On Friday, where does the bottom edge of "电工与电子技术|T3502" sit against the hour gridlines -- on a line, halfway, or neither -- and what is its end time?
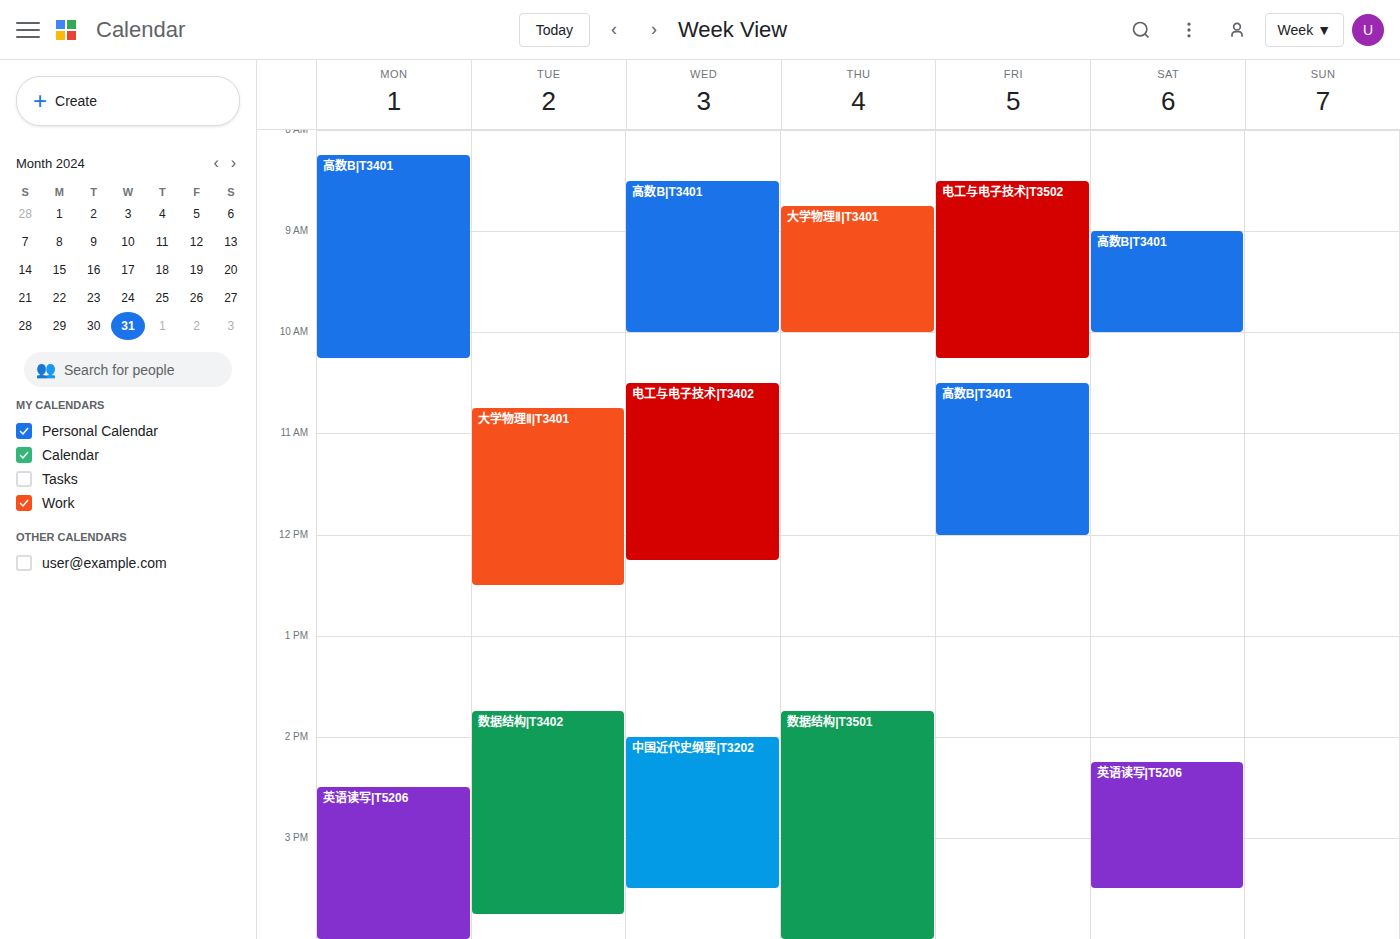
10:15 AM -- neither: a quarter of the way from the 10 AM line to the 11 AM line.